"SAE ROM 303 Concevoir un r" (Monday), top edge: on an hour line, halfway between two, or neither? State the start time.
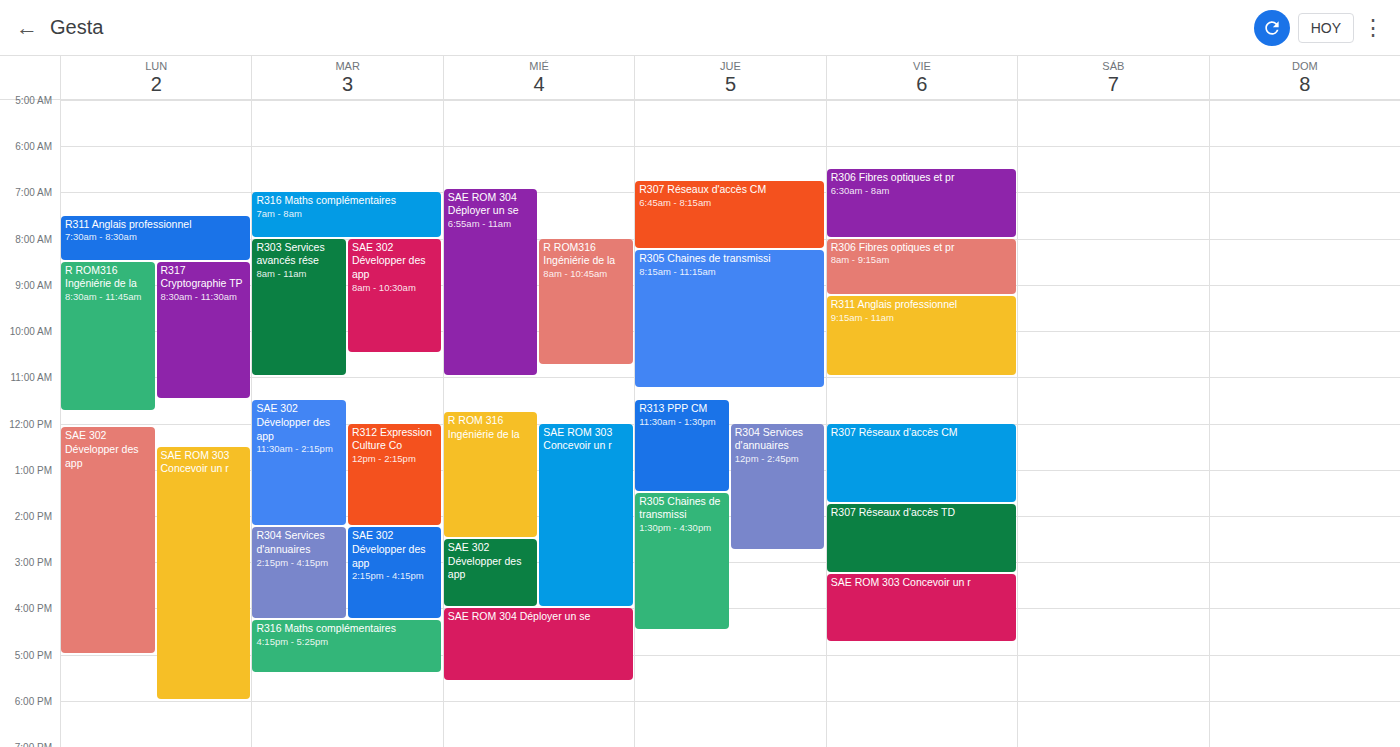
12:30 PM -- halfway between the 12 PM and 1 PM lines.